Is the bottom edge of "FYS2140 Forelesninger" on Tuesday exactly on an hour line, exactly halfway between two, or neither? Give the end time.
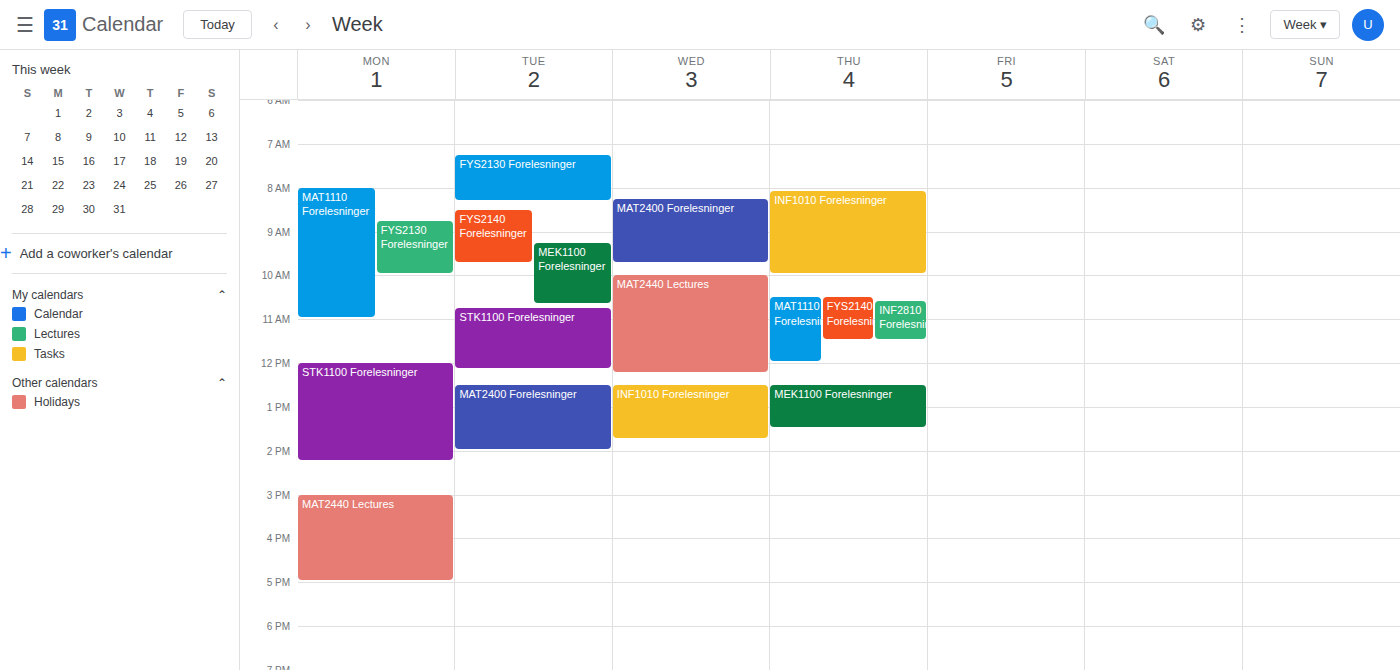
9:45 AM -- neither: three quarters of the way from the 9 AM line to the 10 AM line.